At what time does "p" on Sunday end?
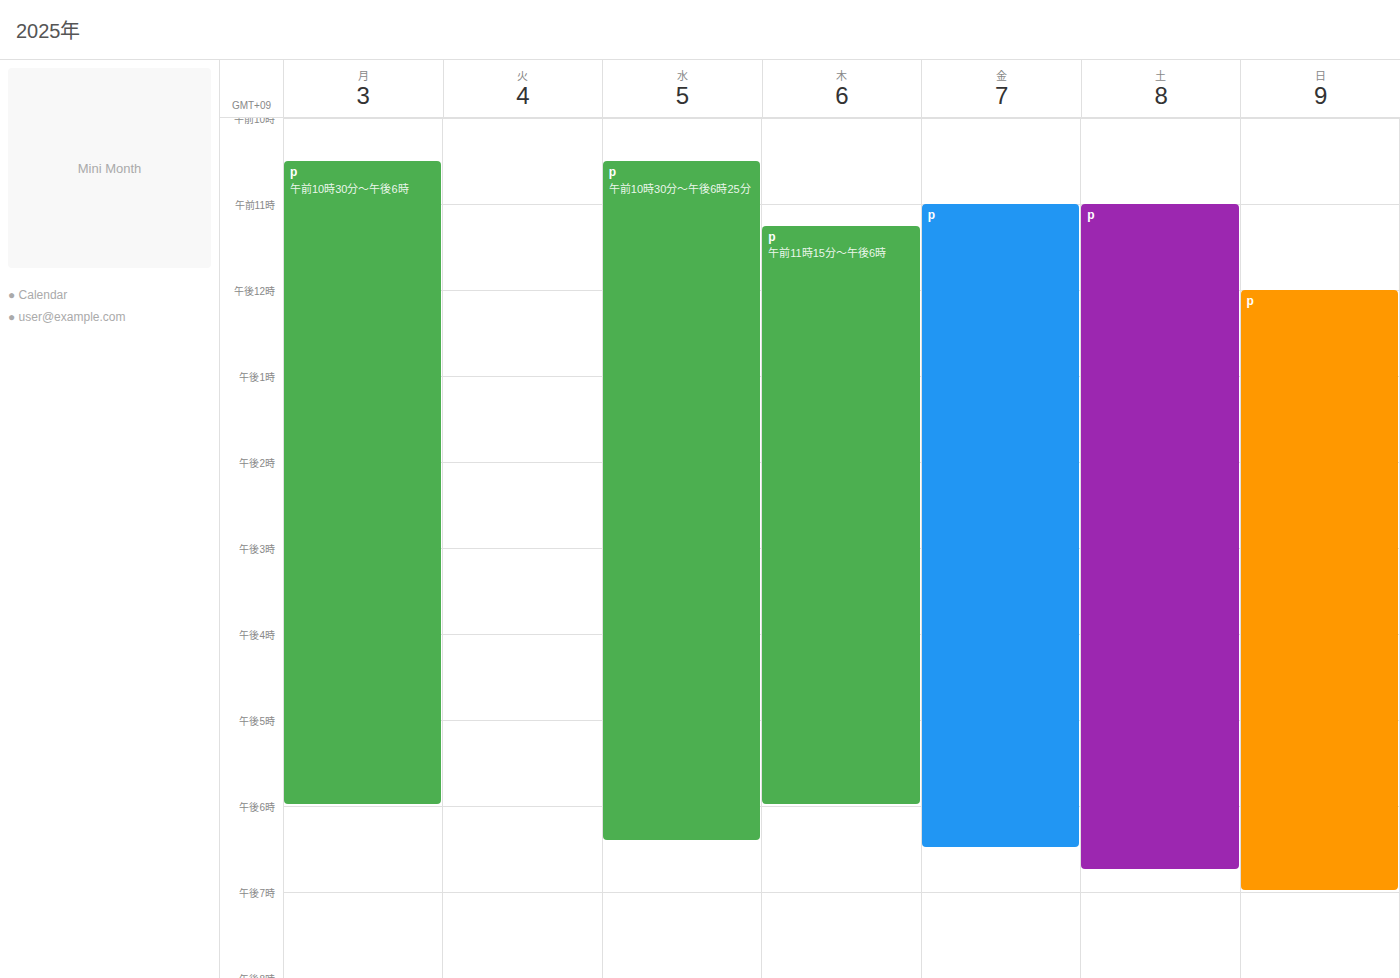
7:00 PM